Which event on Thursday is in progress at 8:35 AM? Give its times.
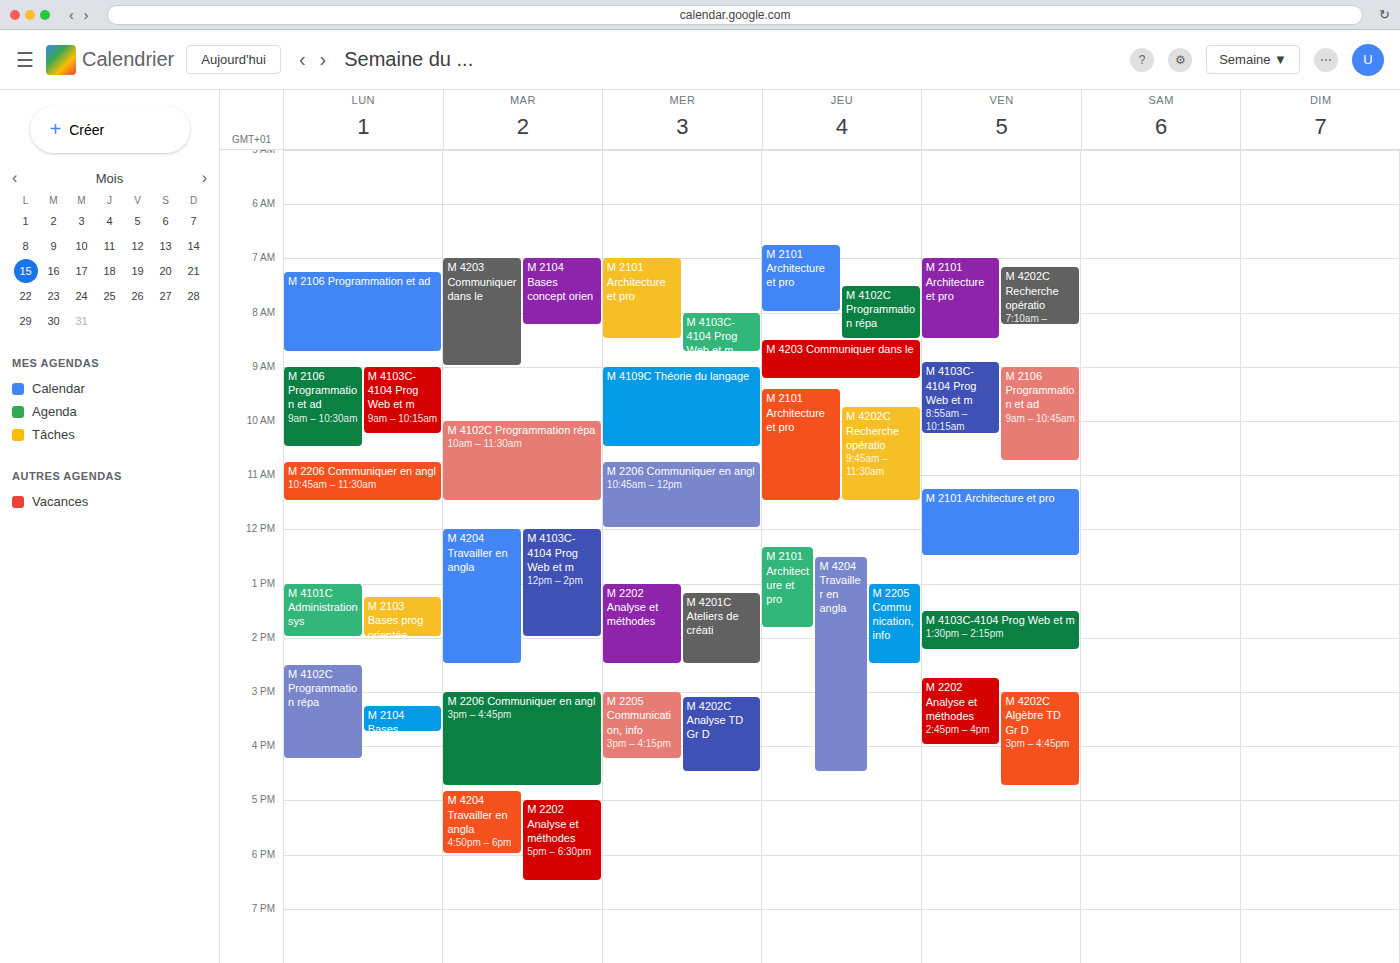
"M 4203 Communiquer dans le", 8:30 AM to 9:15 AM